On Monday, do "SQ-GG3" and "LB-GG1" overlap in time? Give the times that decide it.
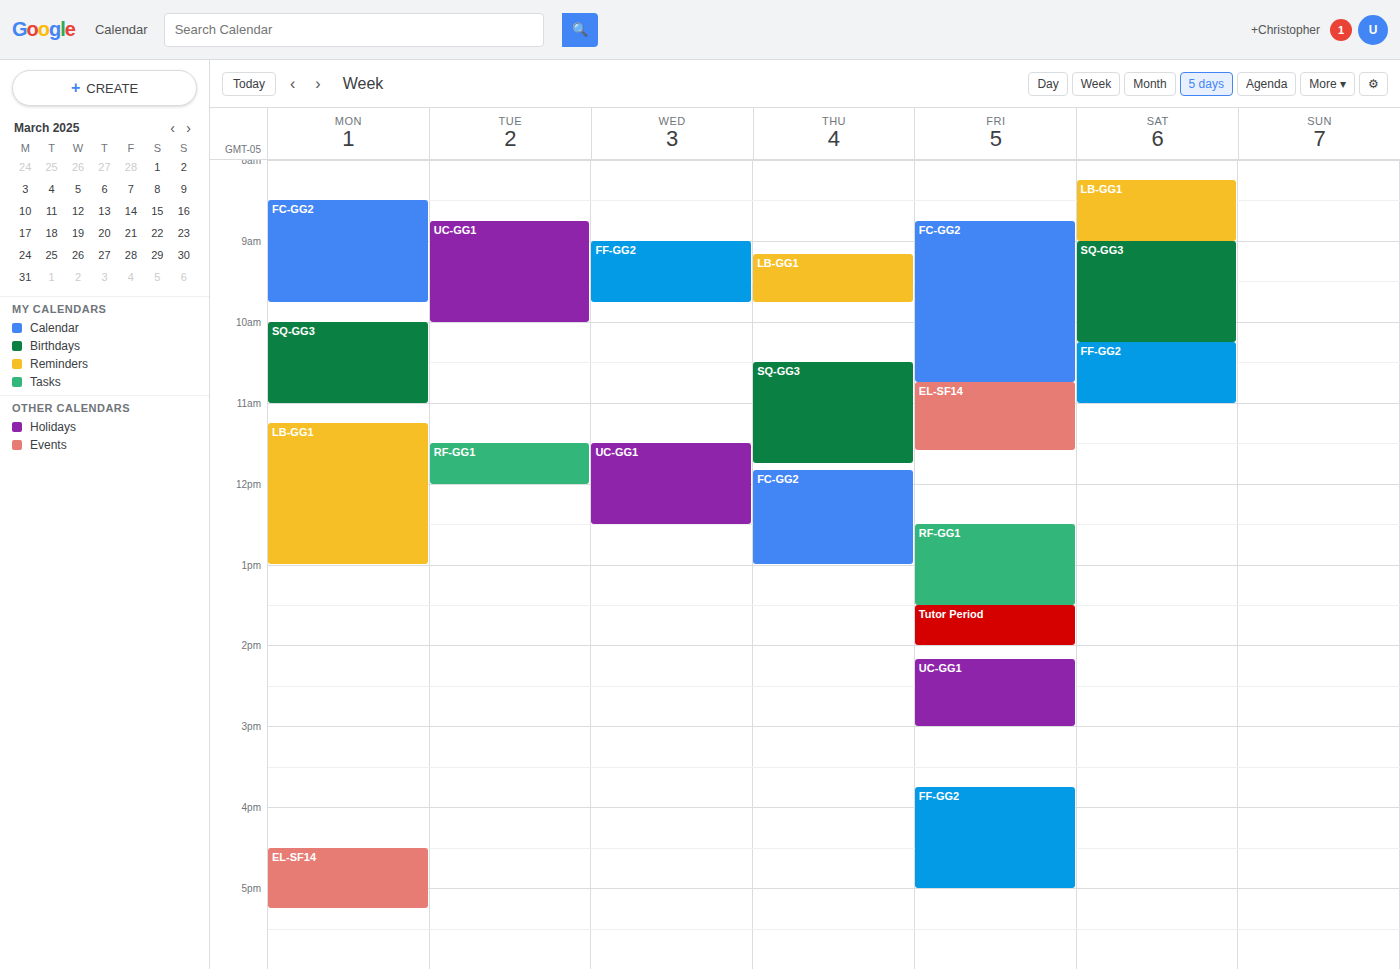
"SQ-GG3" ends at 11:00 AM and "LB-GG1" starts at 11:15 AM -- no overlap.